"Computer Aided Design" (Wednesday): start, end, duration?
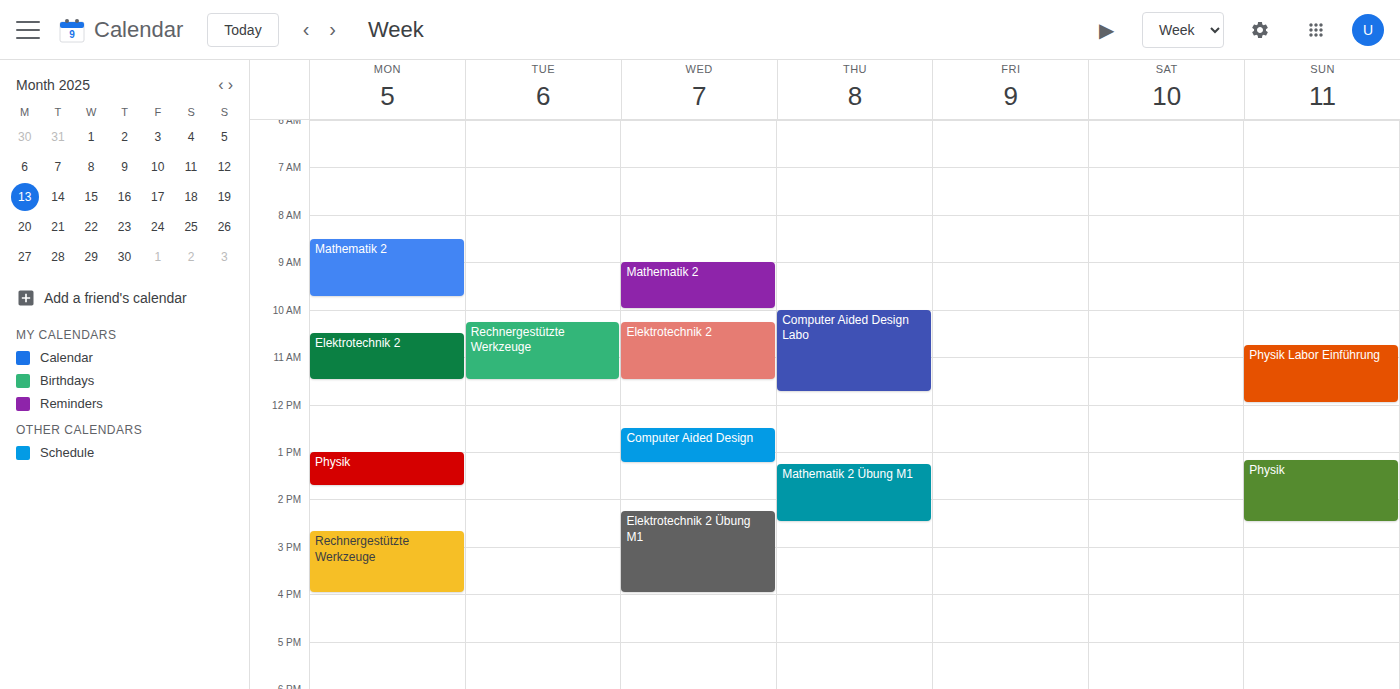
12:30 PM to 1:15 PM, 45 minutes